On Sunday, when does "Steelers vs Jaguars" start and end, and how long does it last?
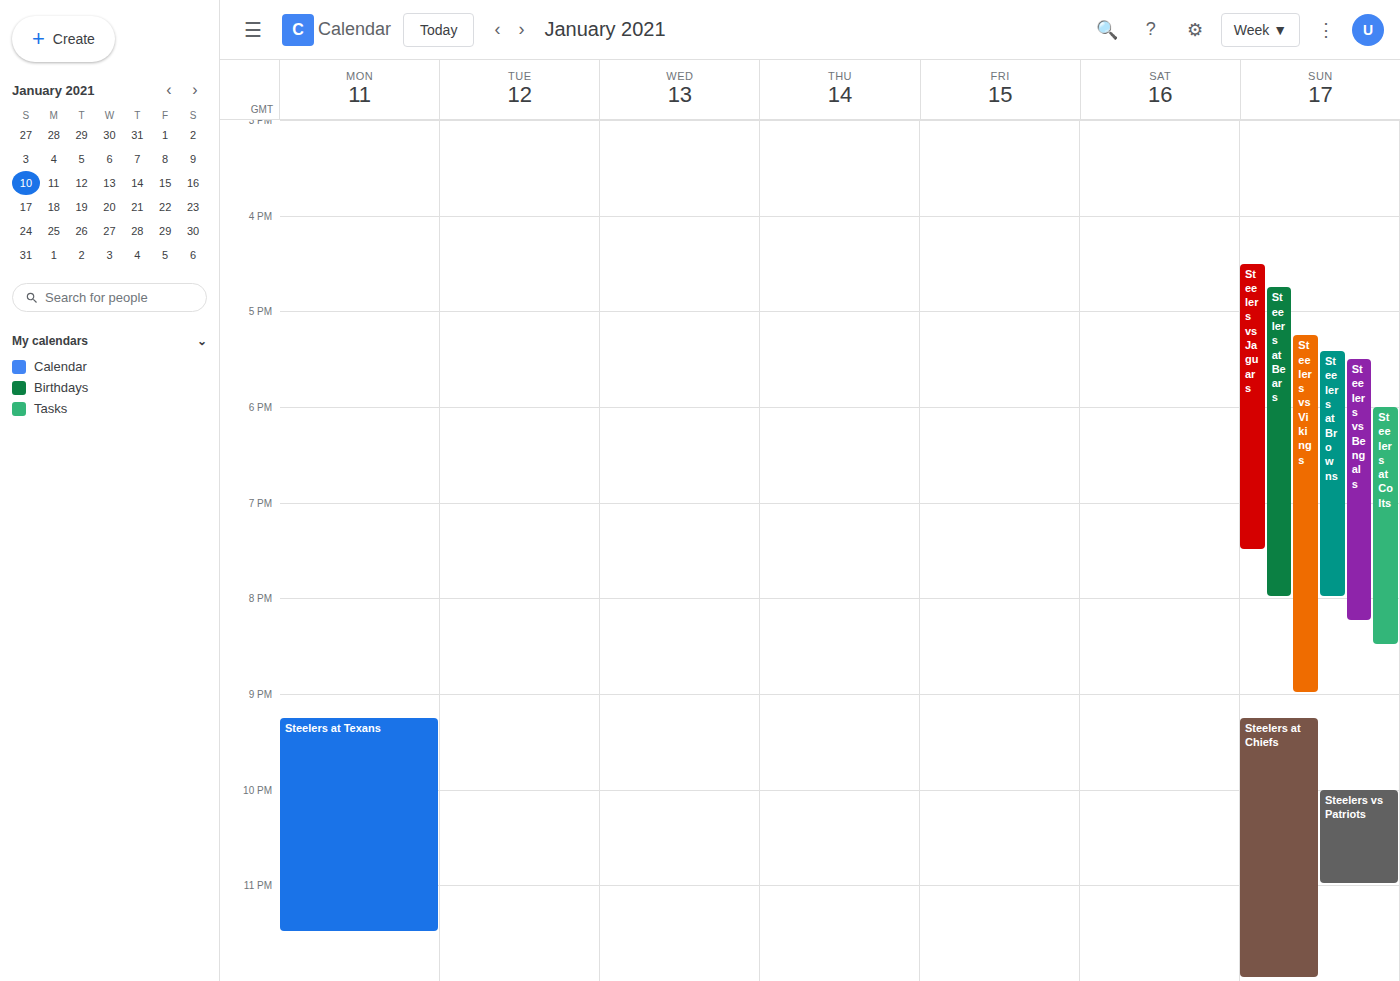
4:30 PM to 7:30 PM, 3 hours